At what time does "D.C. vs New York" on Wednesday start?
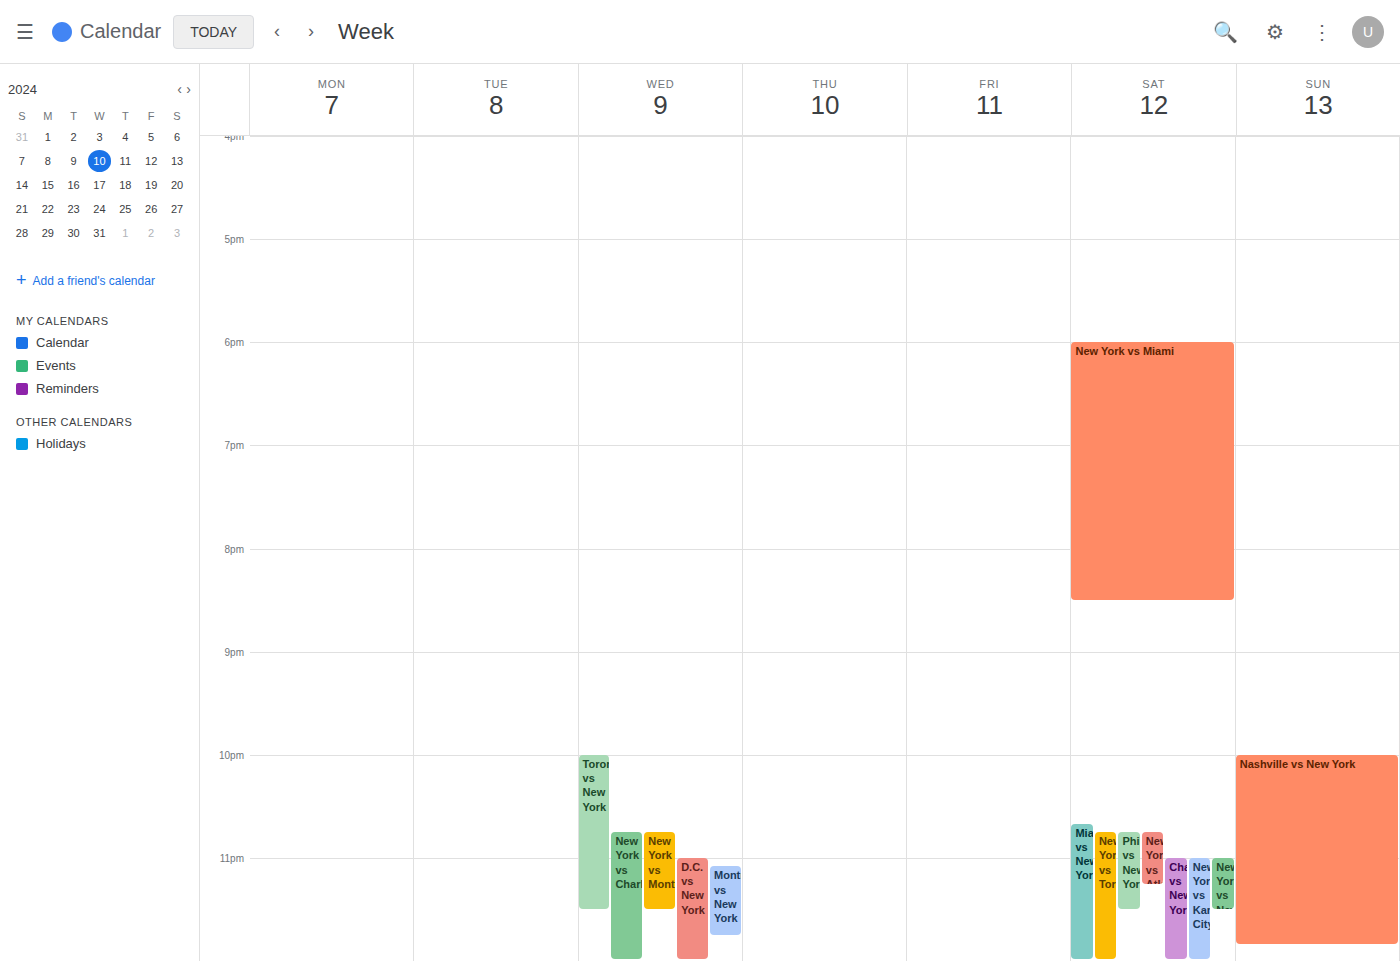
11:00 PM